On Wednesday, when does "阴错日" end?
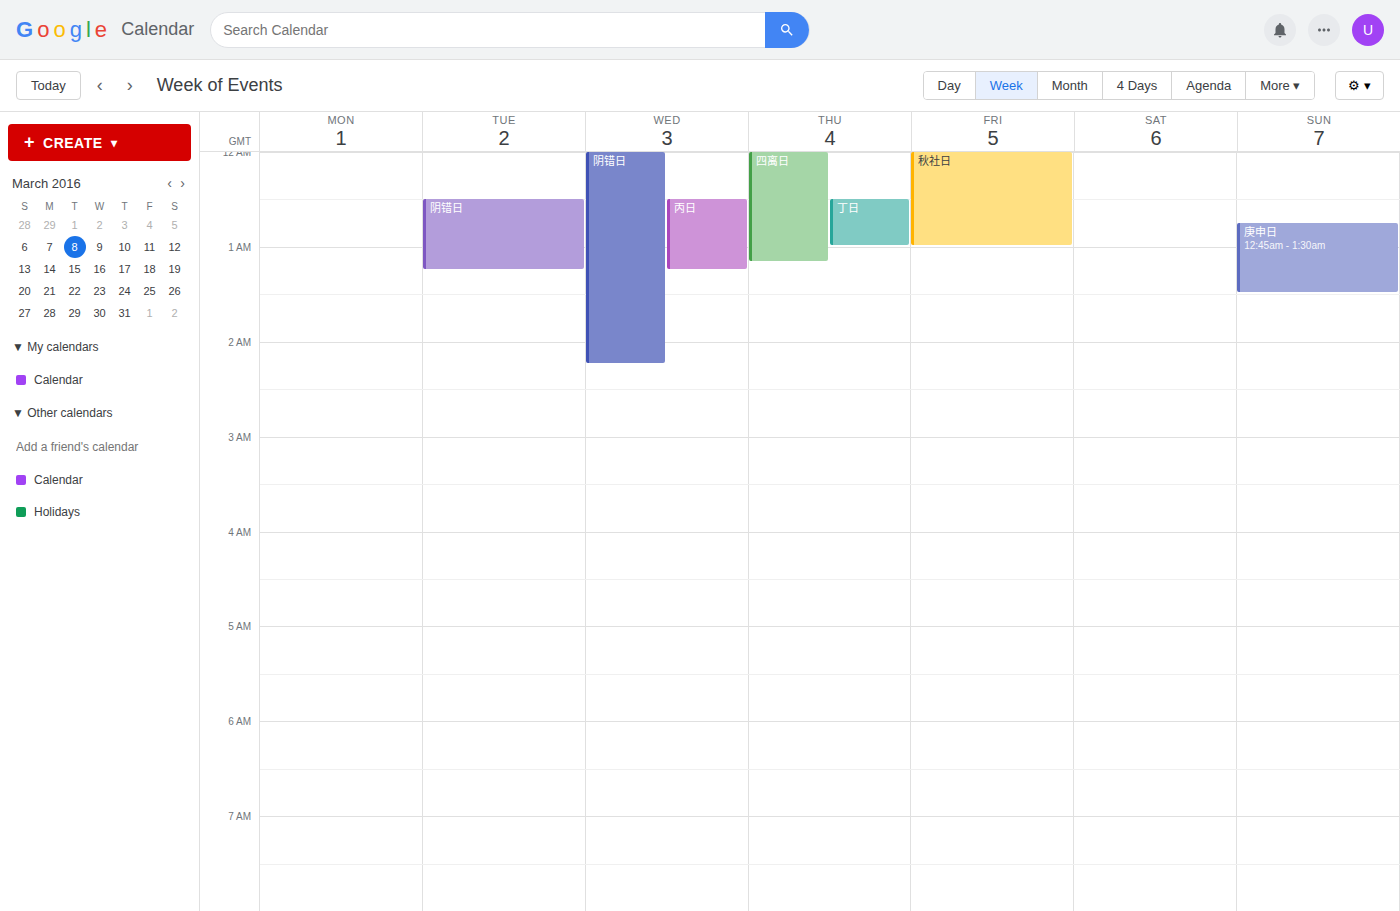
2:15 AM